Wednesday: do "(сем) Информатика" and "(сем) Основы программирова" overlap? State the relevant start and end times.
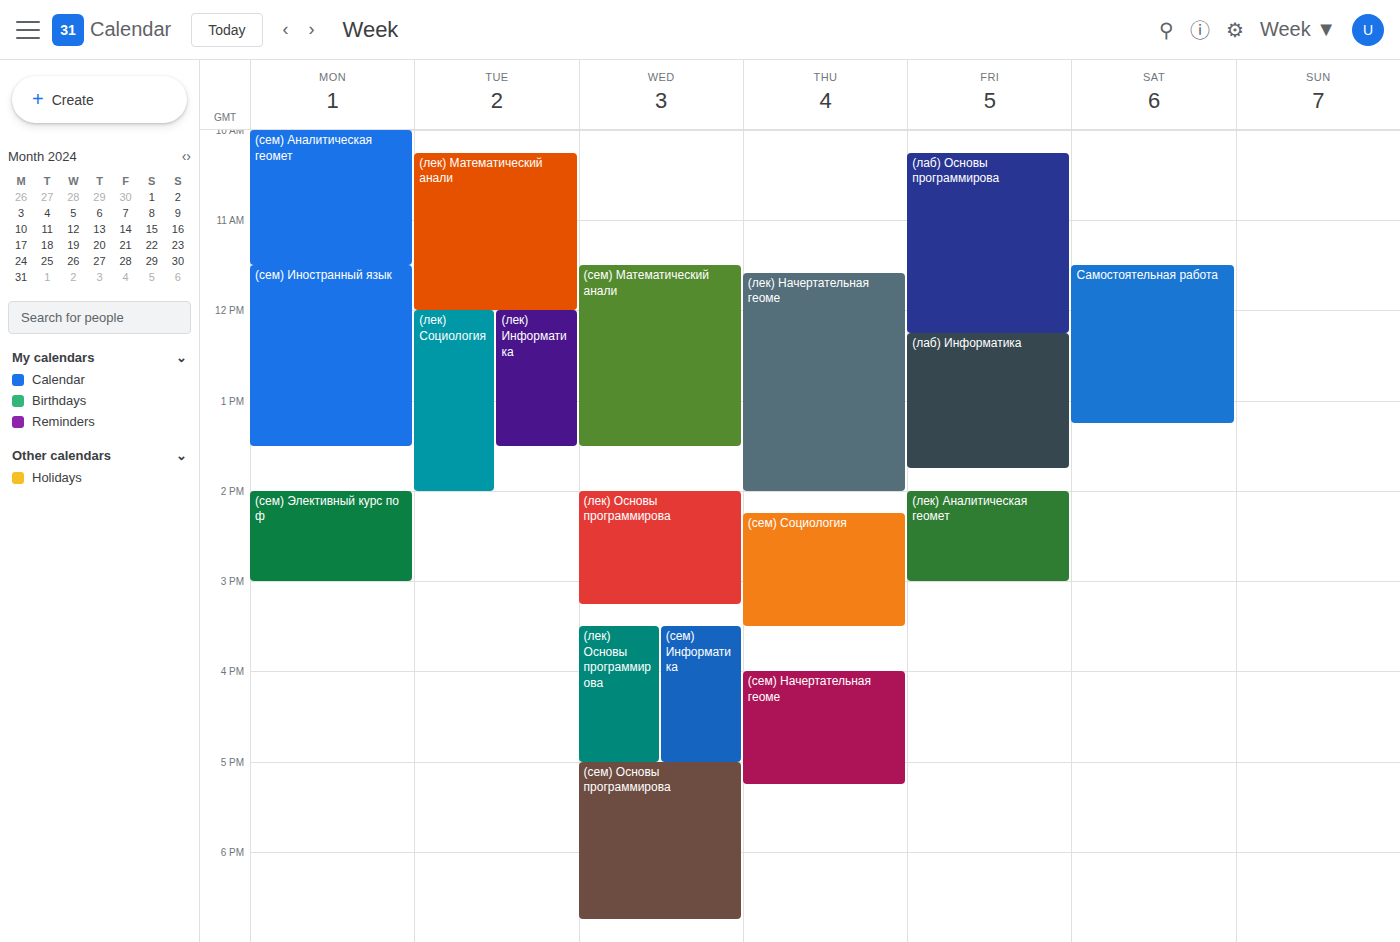
"(сем) Информатика" ends at 5:00 PM, exactly when "(сем) Основы программирова" starts -- they touch but do not overlap.